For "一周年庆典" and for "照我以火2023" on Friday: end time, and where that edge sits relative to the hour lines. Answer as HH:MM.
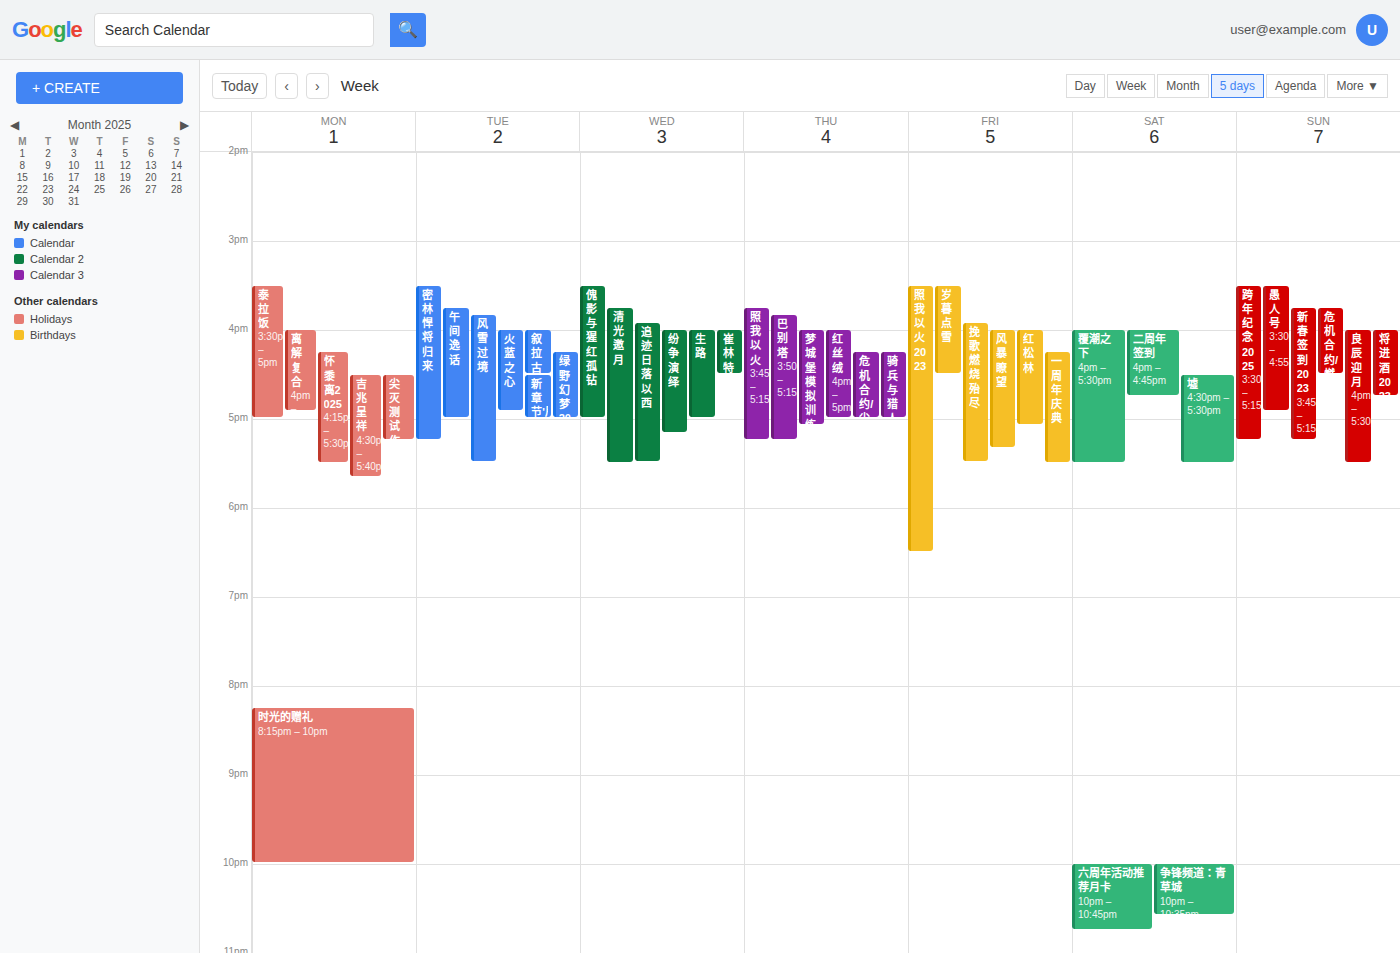
"一周年庆典": 17:30, halfway between the 17:00 and 18:00 lines. "照我以火2023": 18:30, halfway between the 18:00 and 19:00 lines.